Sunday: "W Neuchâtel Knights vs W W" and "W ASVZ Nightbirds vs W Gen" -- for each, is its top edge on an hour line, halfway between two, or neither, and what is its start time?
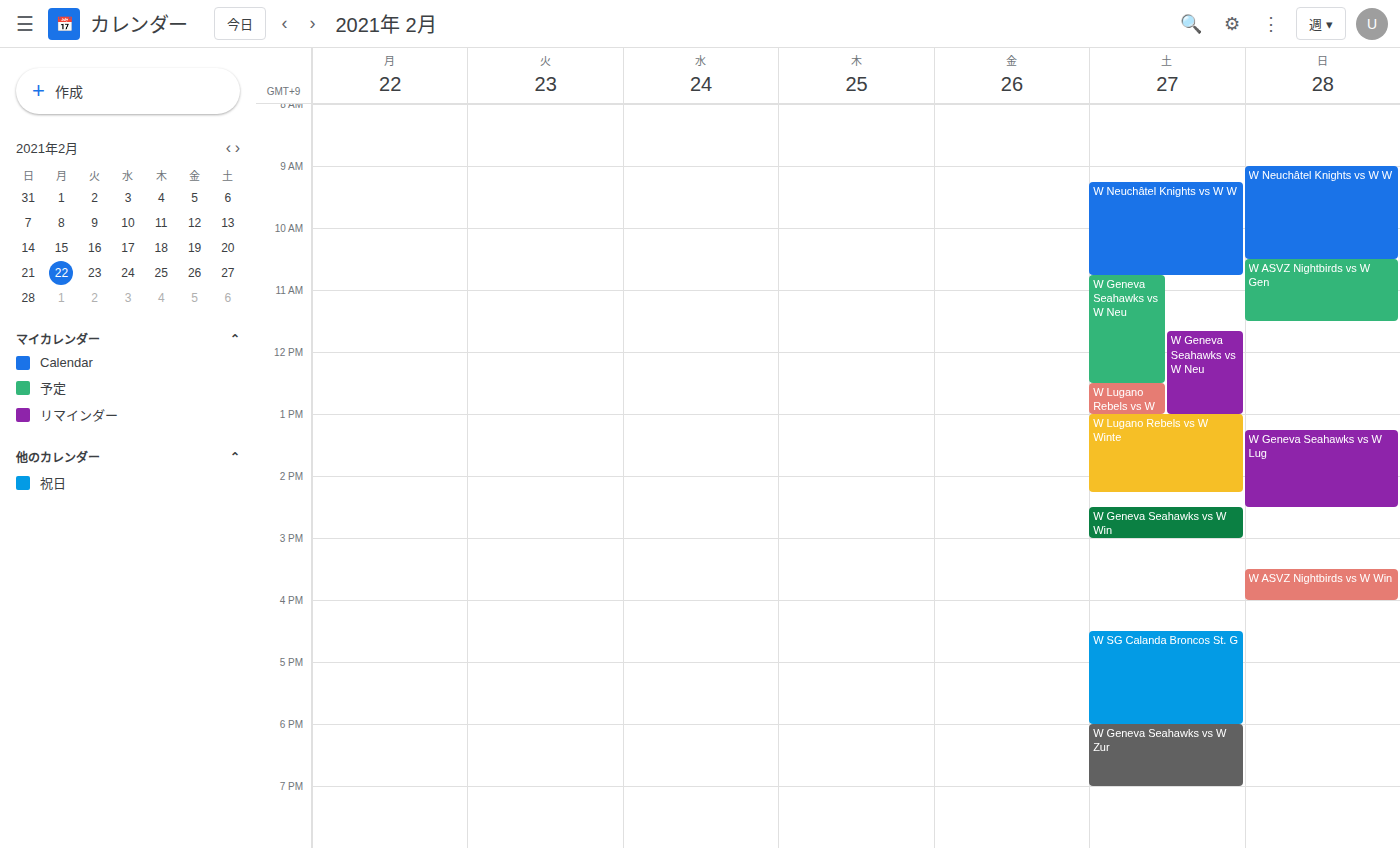
"W Neuchâtel Knights vs W W": 9:00 AM, exactly on the 9 AM line. "W ASVZ Nightbirds vs W Gen": 10:30 AM, halfway between the 10 AM and 11 AM lines.